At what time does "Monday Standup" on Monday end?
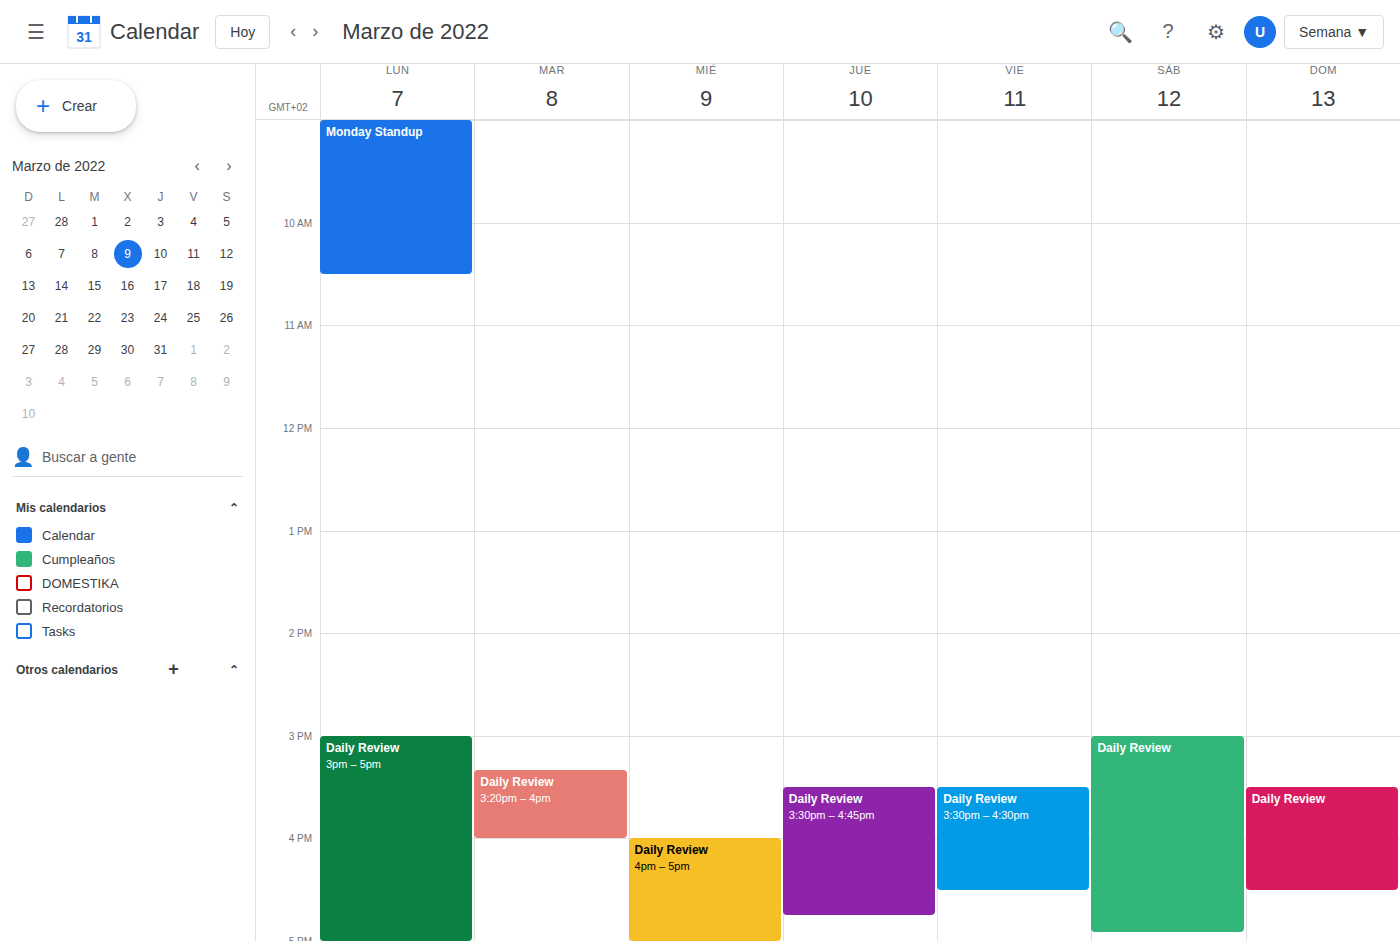
10:30 AM